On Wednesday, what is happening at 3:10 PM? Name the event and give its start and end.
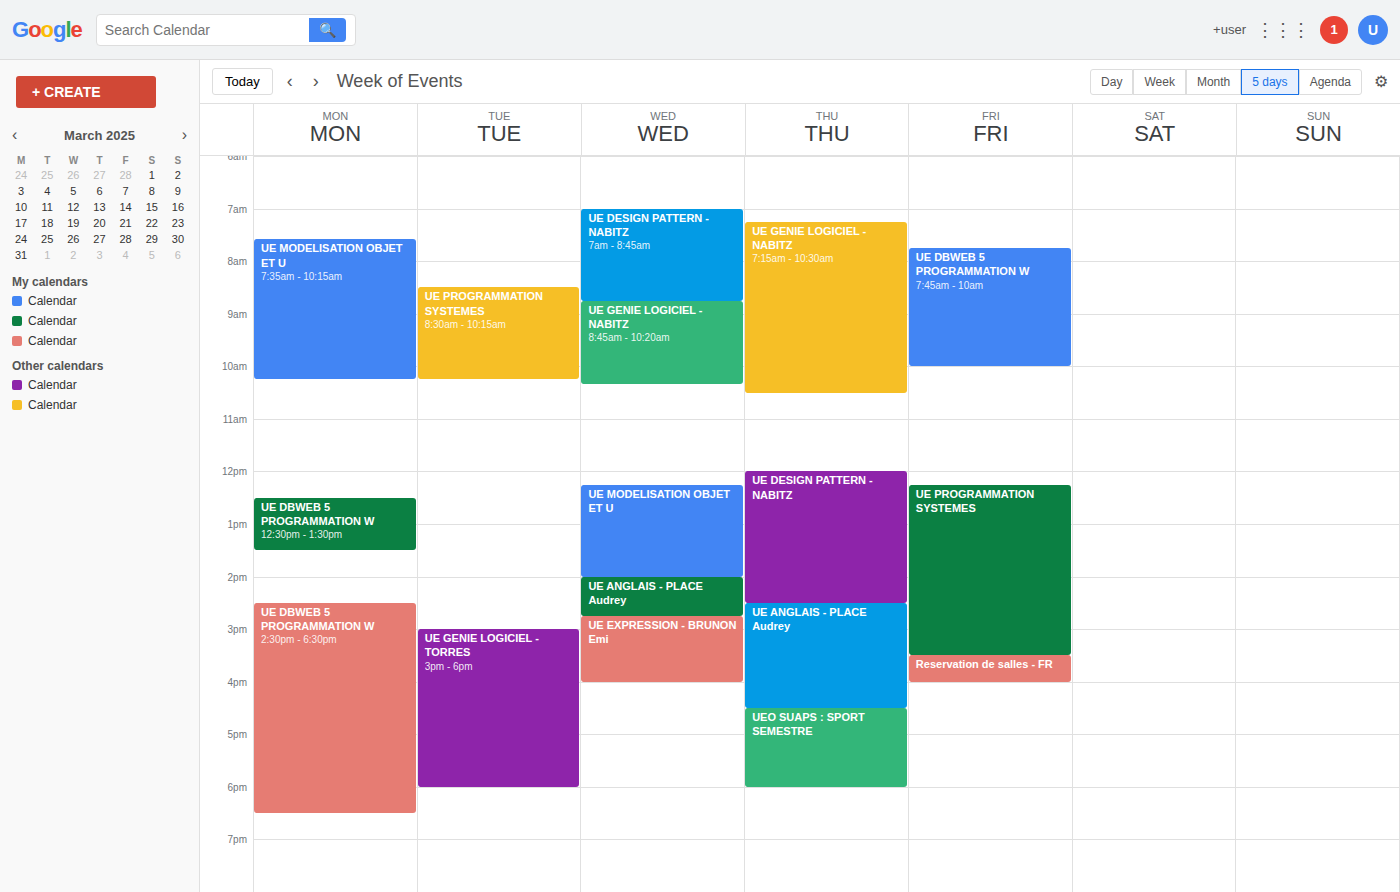
"UE EXPRESSION - BRUNON Emi", 2:45 PM to 4:00 PM